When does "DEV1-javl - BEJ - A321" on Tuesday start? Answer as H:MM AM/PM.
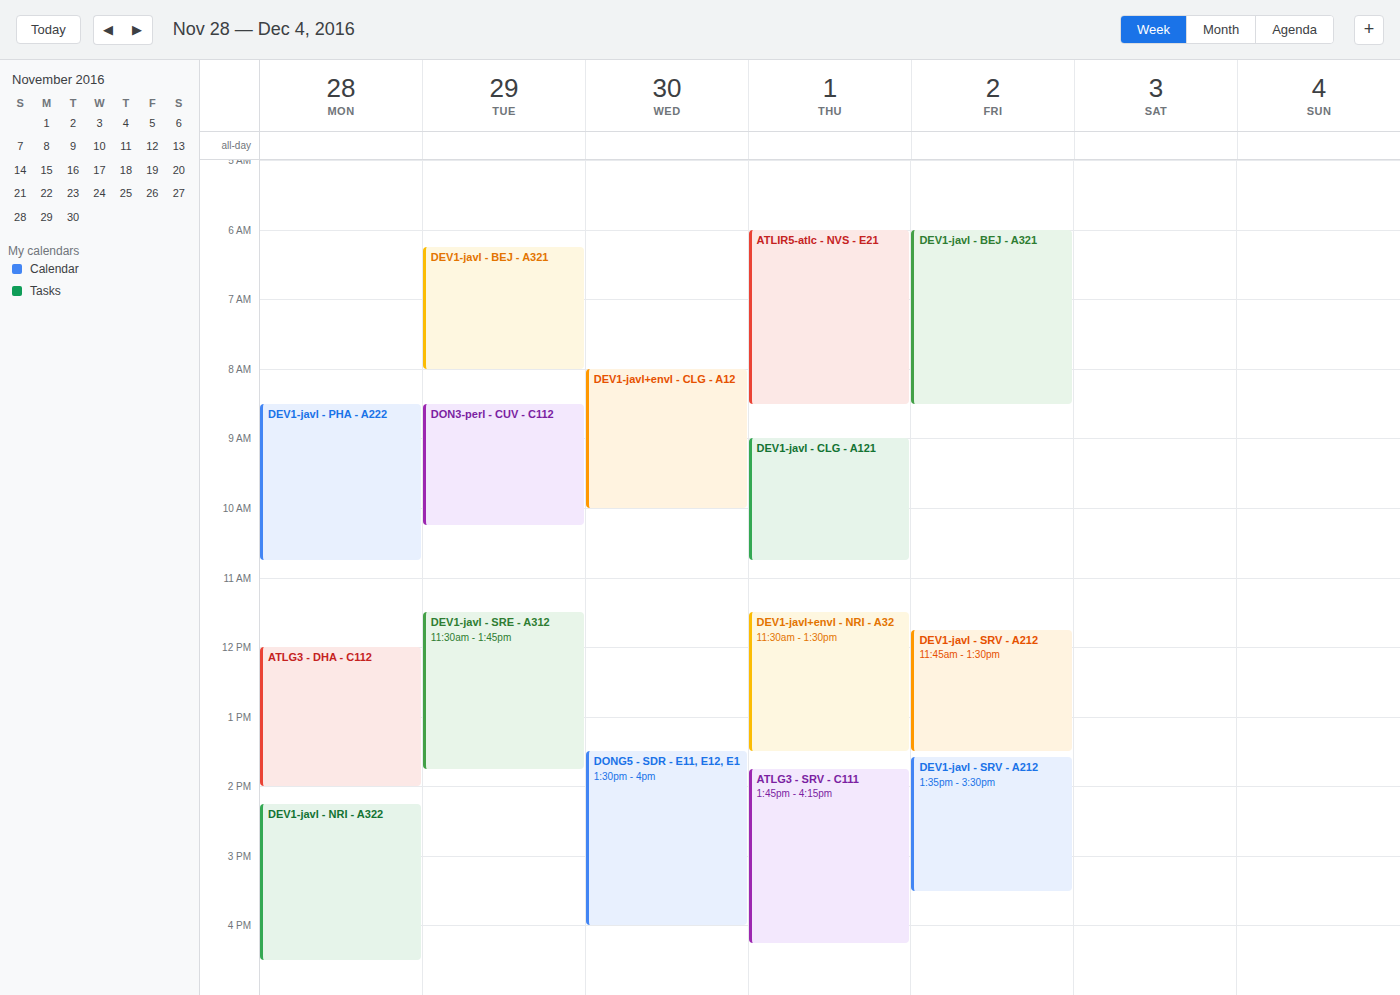
6:15 AM